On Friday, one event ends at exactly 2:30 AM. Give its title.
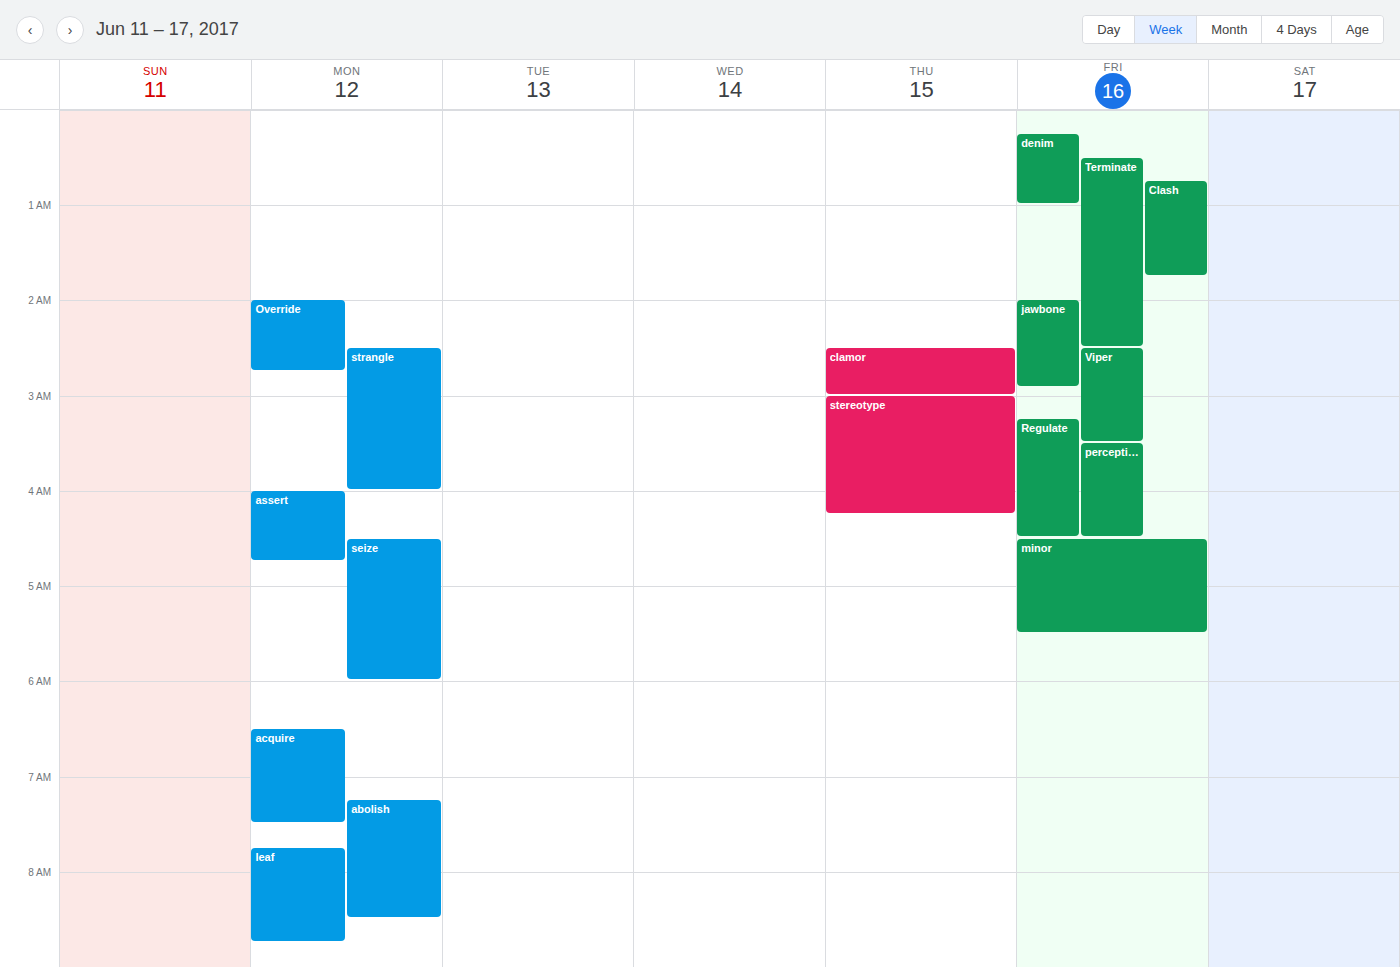
"Terminate"